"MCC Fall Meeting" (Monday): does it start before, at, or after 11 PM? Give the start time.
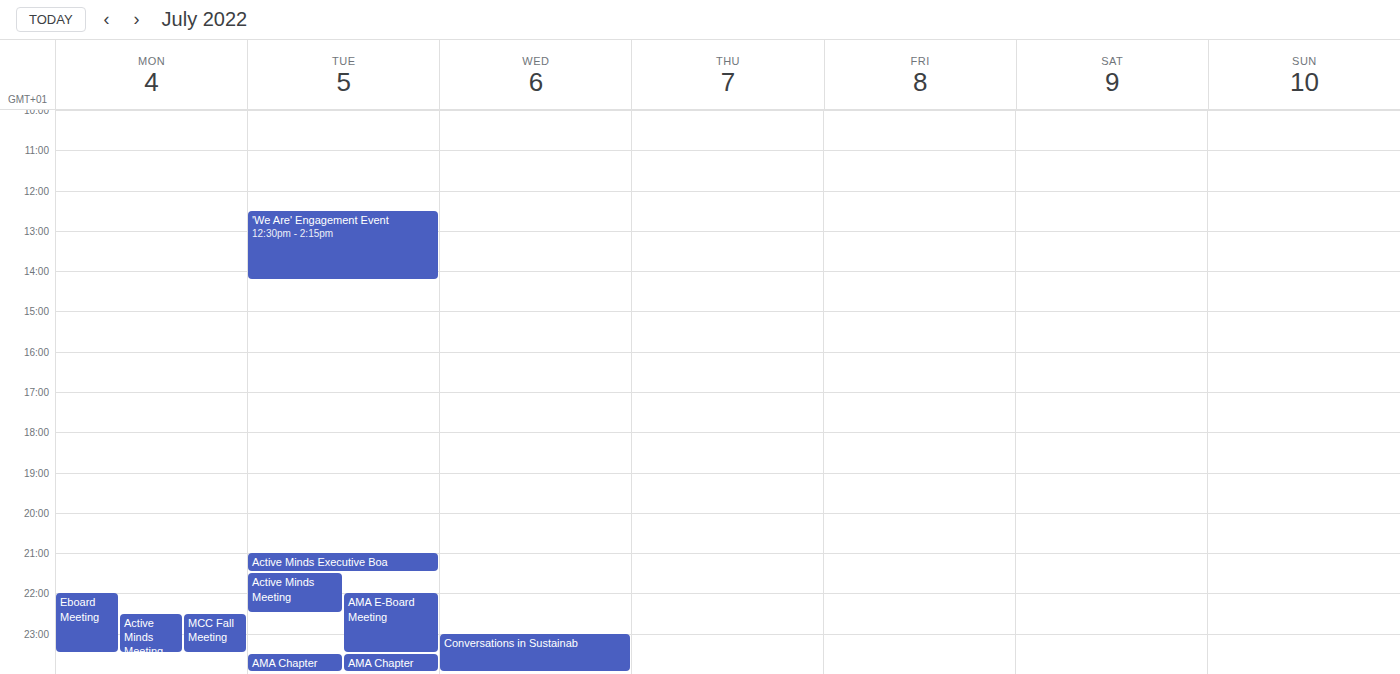
10:30 PM -- before 11 PM, 30 minutes above the 11 PM line.